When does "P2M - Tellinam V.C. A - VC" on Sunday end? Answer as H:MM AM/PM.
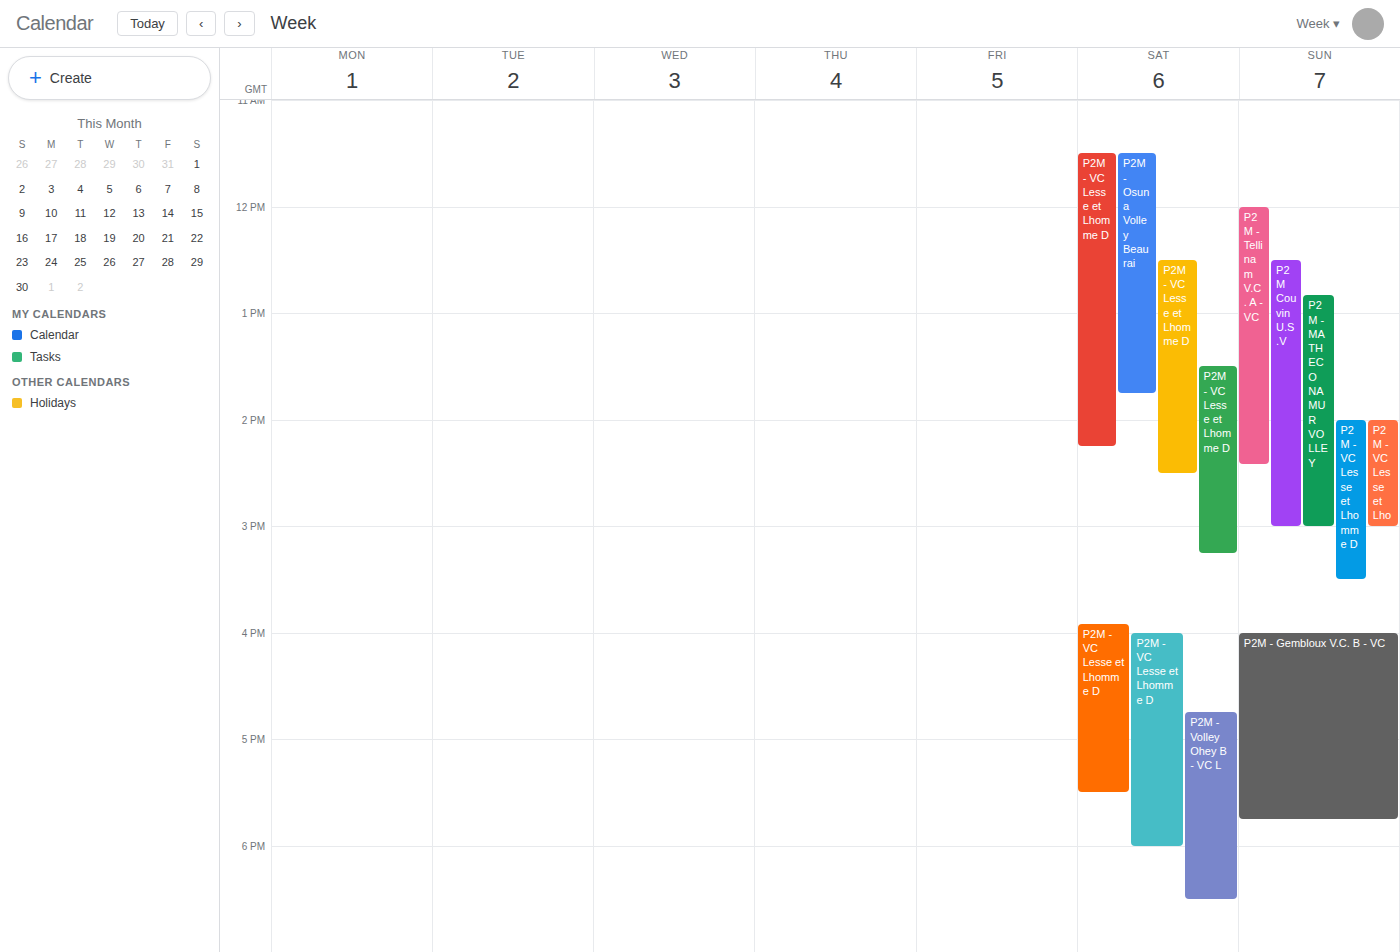
2:25 PM